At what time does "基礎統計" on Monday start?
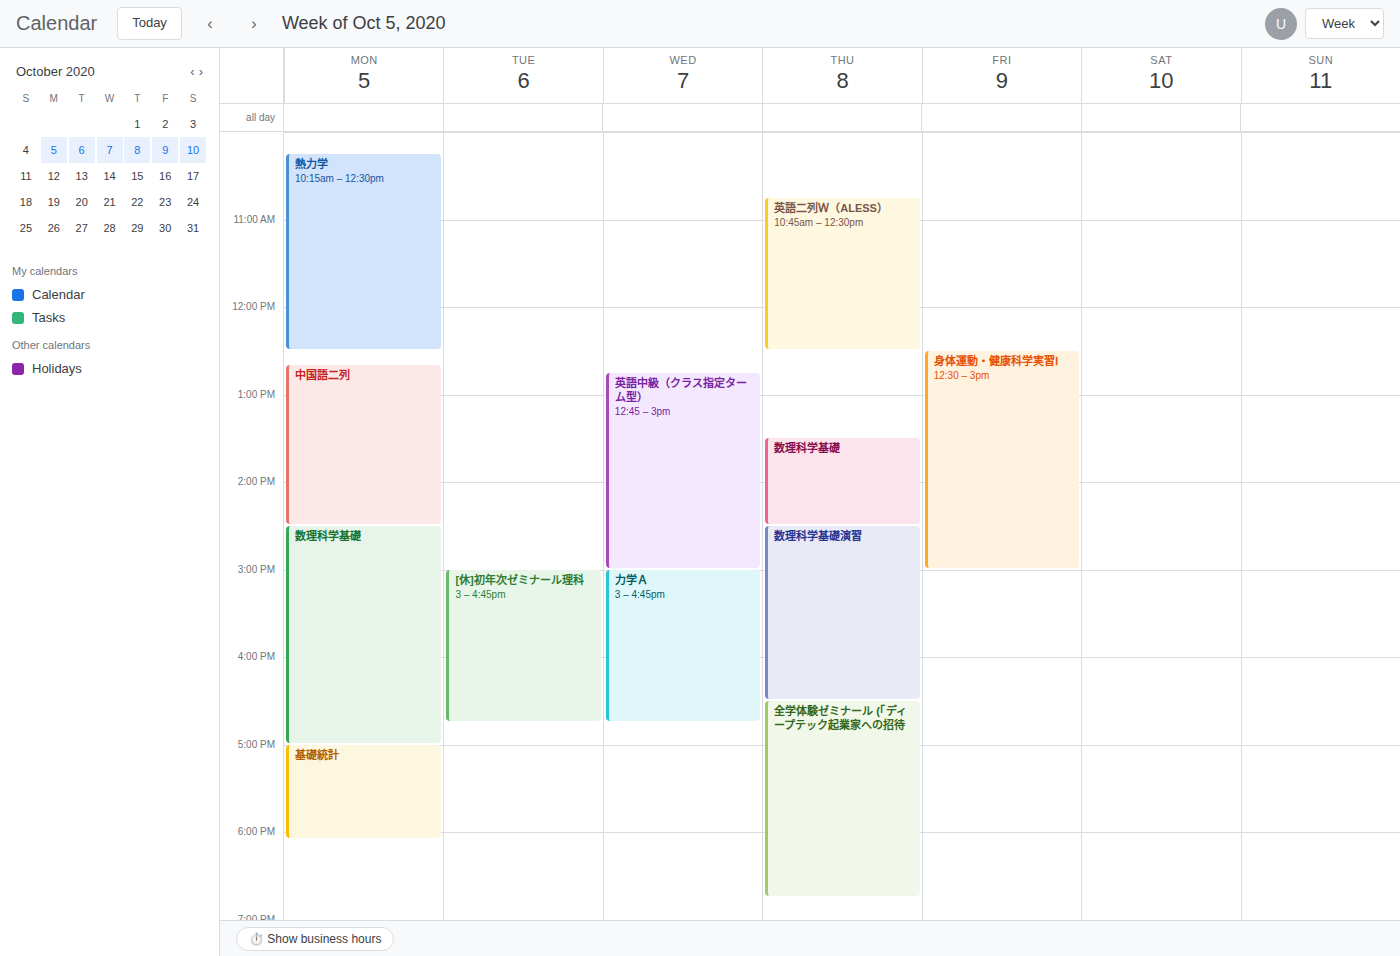
5:00 PM